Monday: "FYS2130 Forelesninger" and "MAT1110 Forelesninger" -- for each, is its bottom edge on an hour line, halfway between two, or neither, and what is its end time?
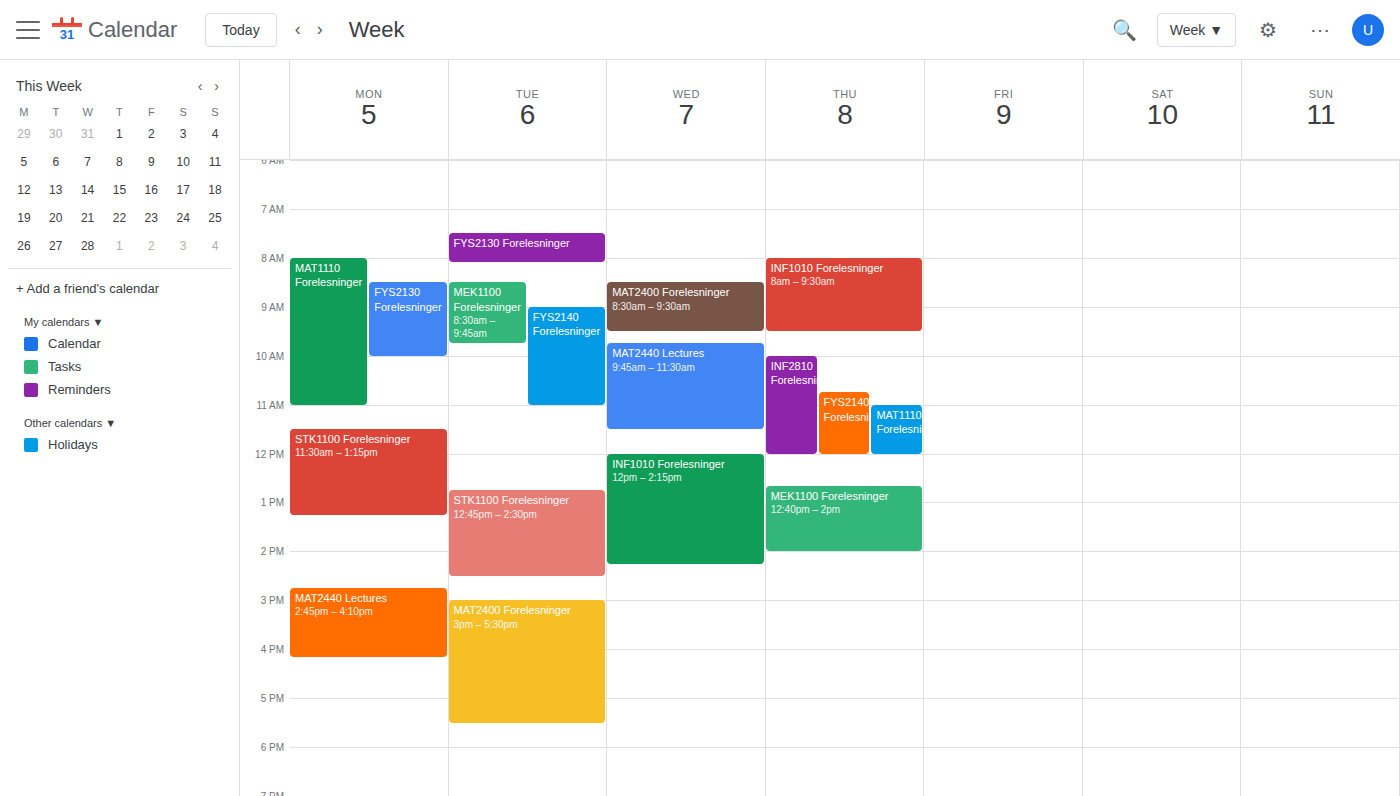
"FYS2130 Forelesninger": 10:00 AM, exactly on the 10 AM line. "MAT1110 Forelesninger": 11:00 AM, exactly on the 11 AM line.